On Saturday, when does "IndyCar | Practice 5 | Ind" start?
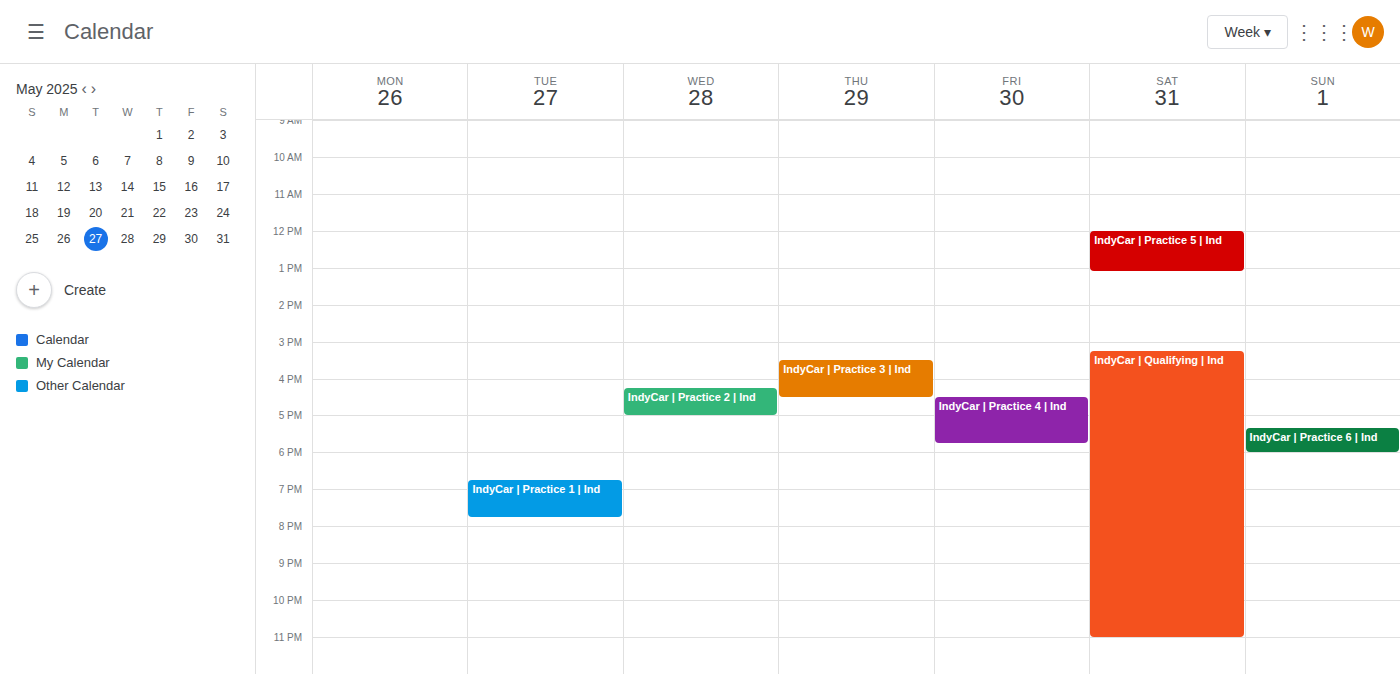
12:00 PM